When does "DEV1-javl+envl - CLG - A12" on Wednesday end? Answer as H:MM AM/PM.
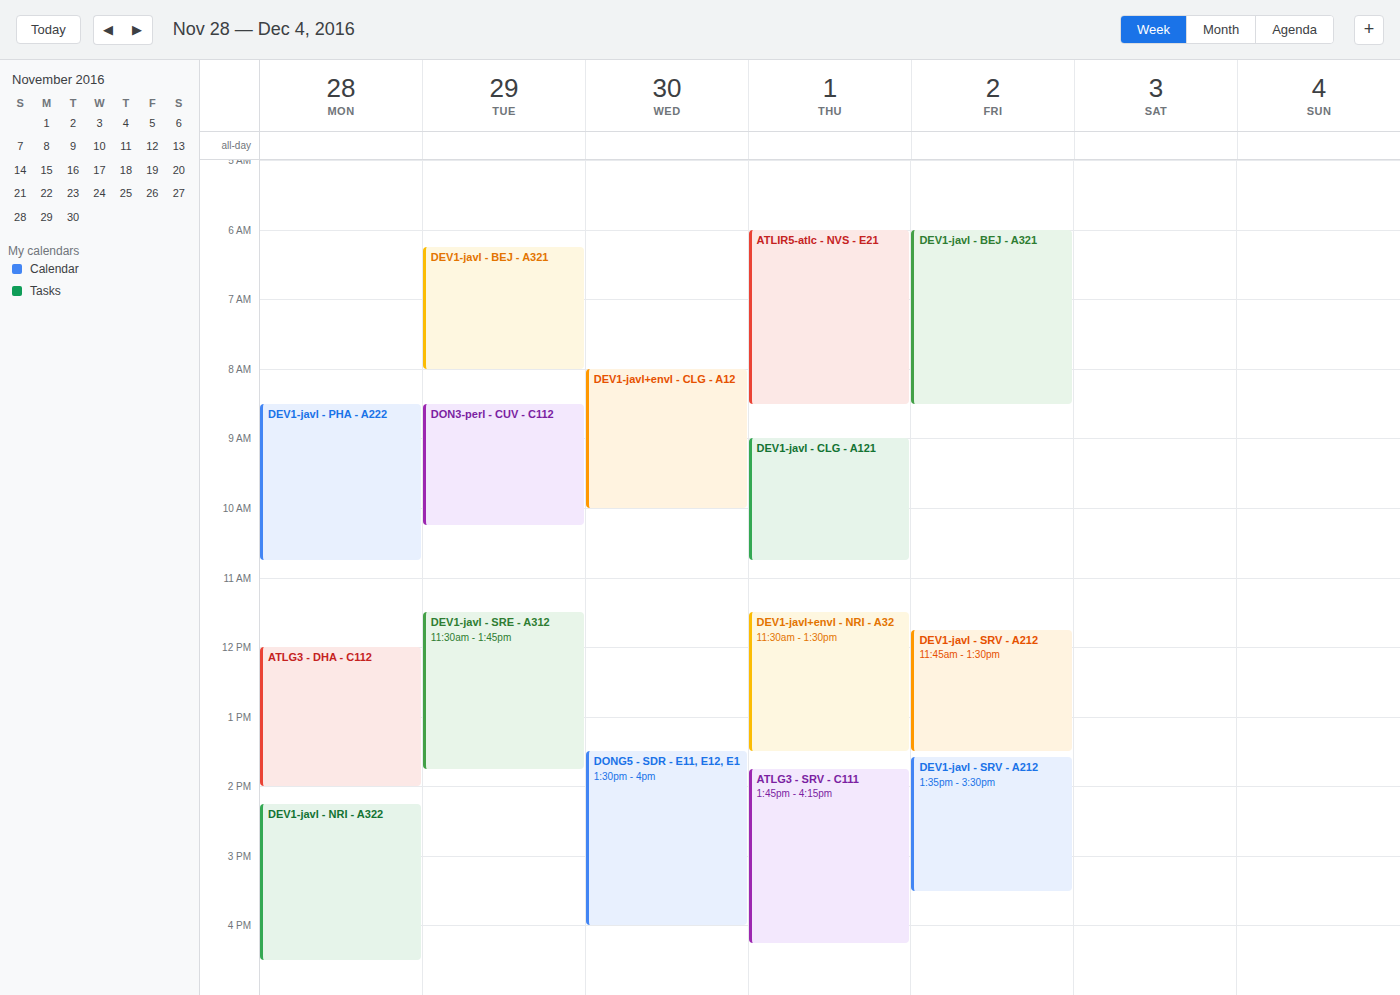
10:00 AM